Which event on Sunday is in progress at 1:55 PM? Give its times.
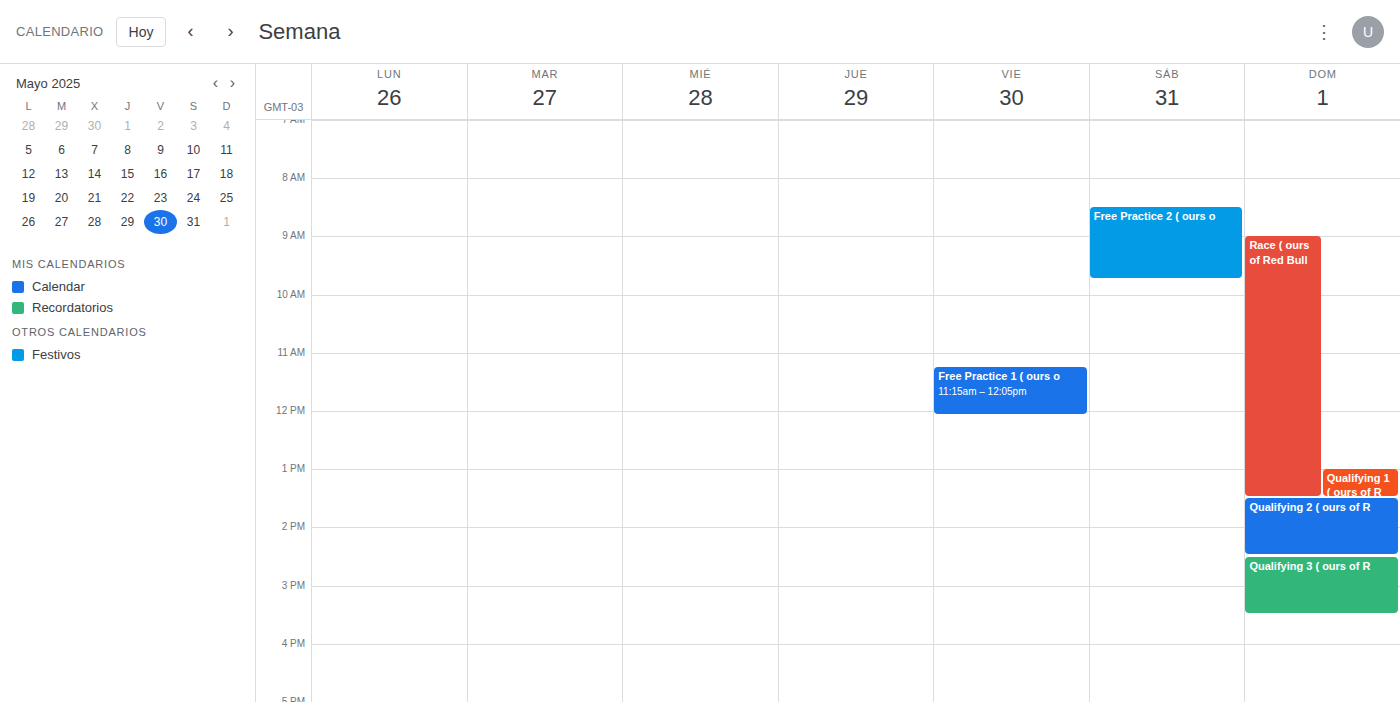
"Qualifying 2 ( ours of R", 1:30 PM to 2:30 PM